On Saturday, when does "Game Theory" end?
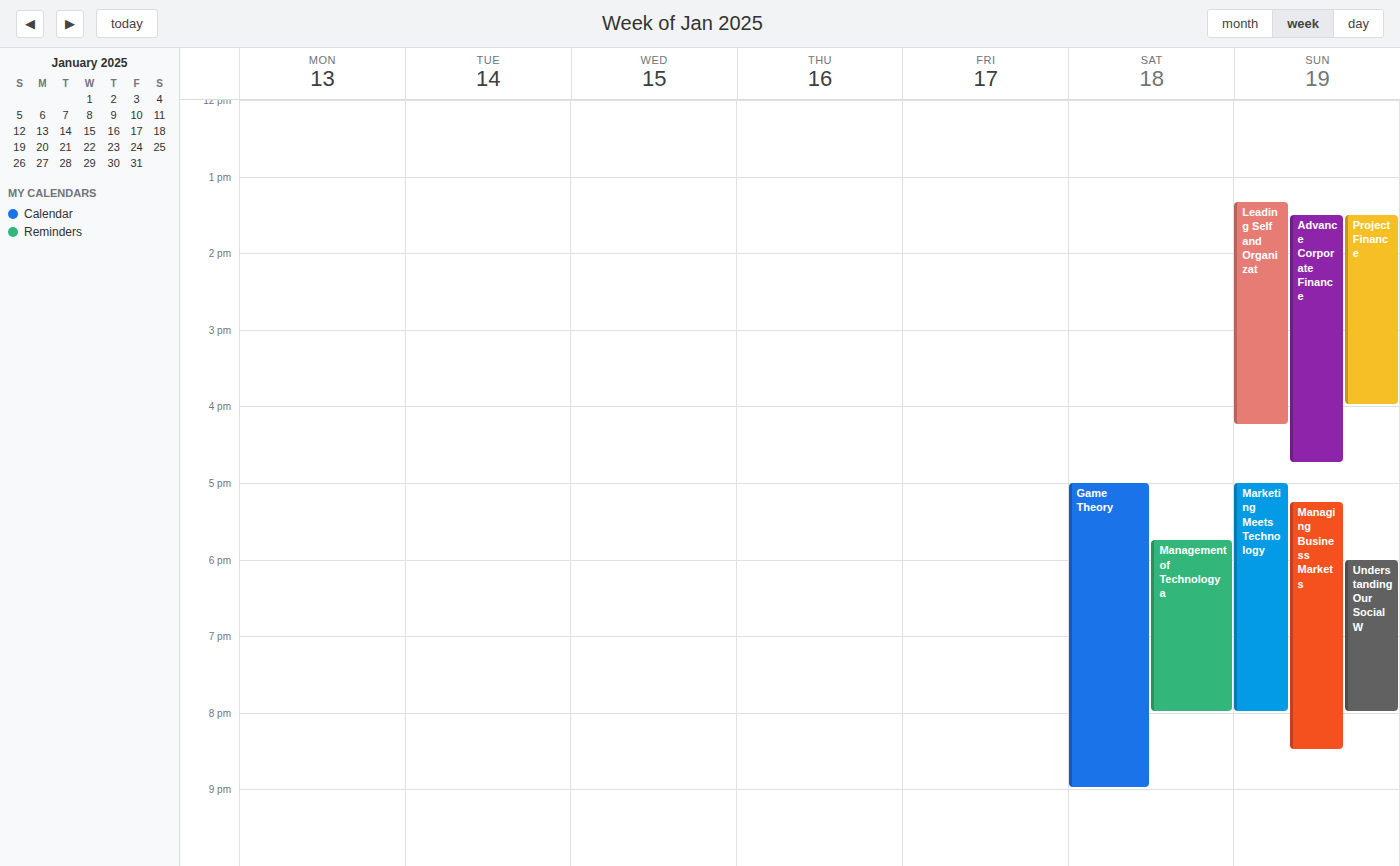
21:00